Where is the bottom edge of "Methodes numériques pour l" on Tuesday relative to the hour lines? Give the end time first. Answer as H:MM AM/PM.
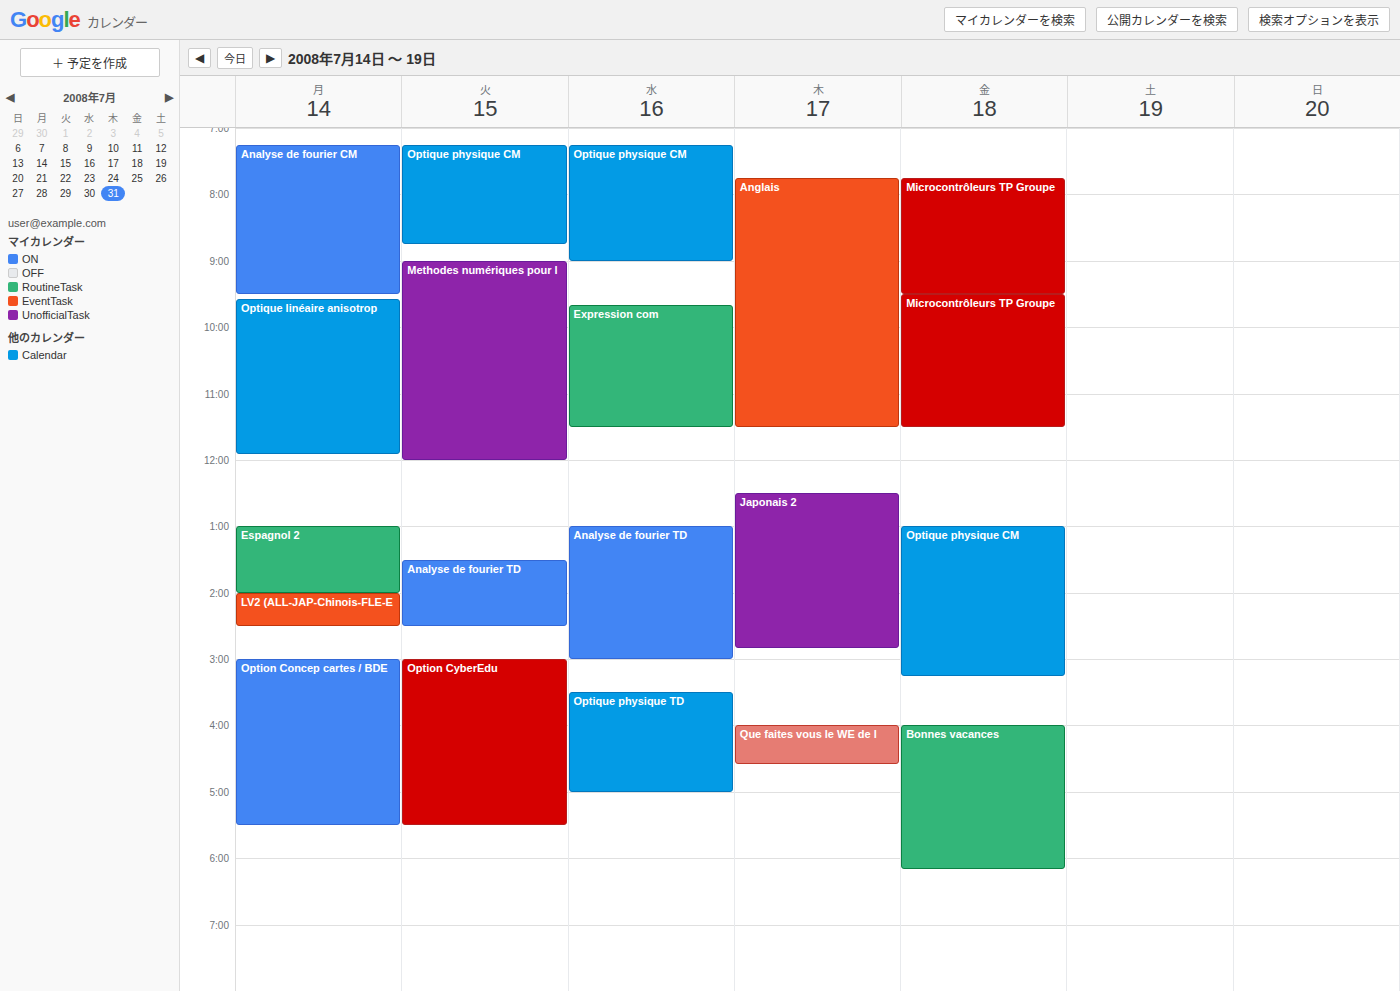
12:00 PM -- exactly on the 12 PM line.